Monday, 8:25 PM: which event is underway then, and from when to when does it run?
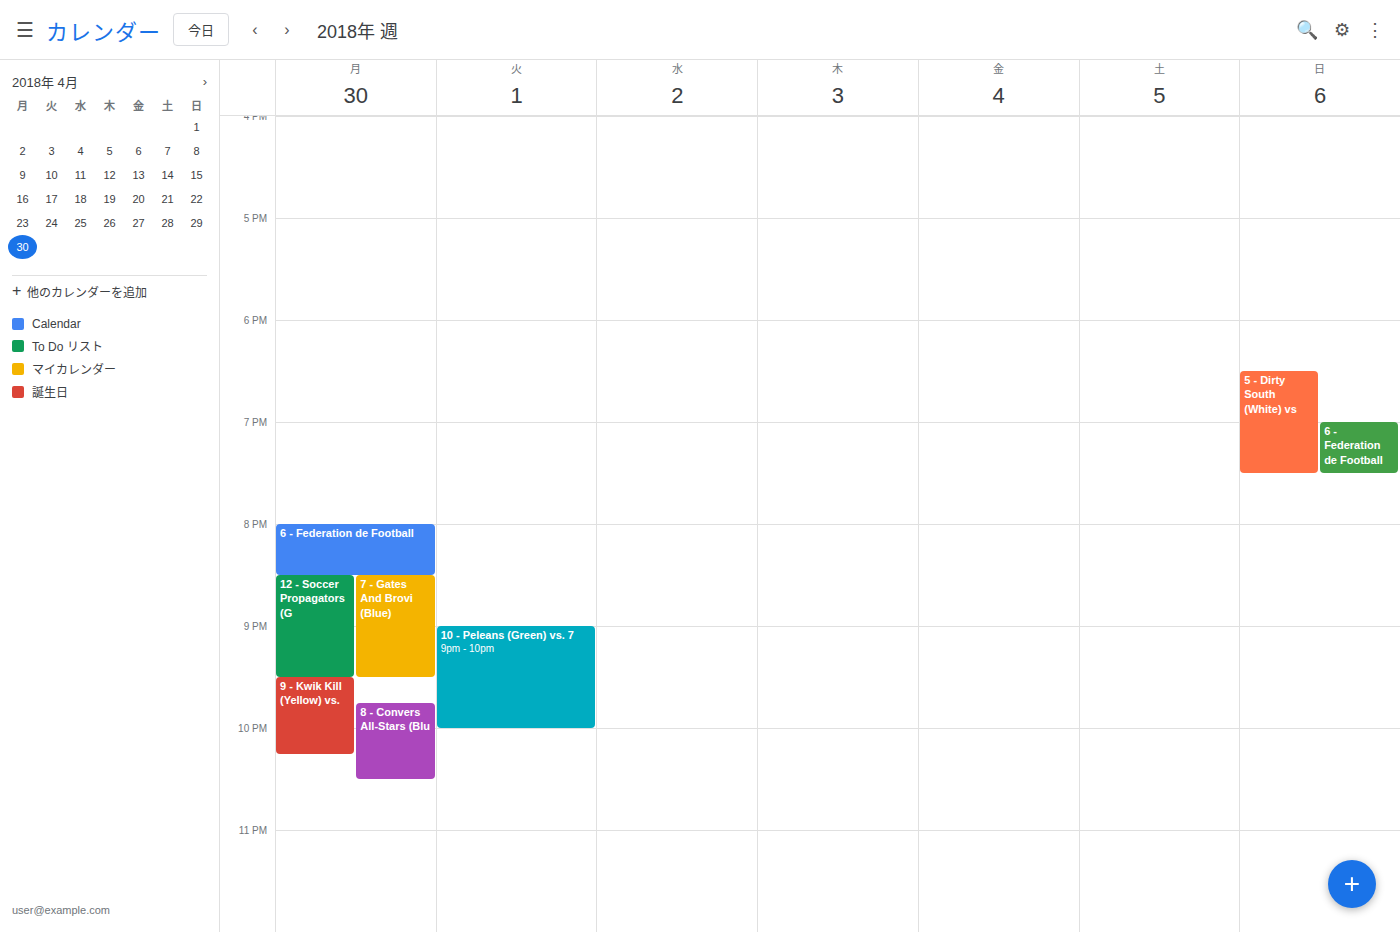
"6 - Federation de Football", 8:00 PM to 8:30 PM